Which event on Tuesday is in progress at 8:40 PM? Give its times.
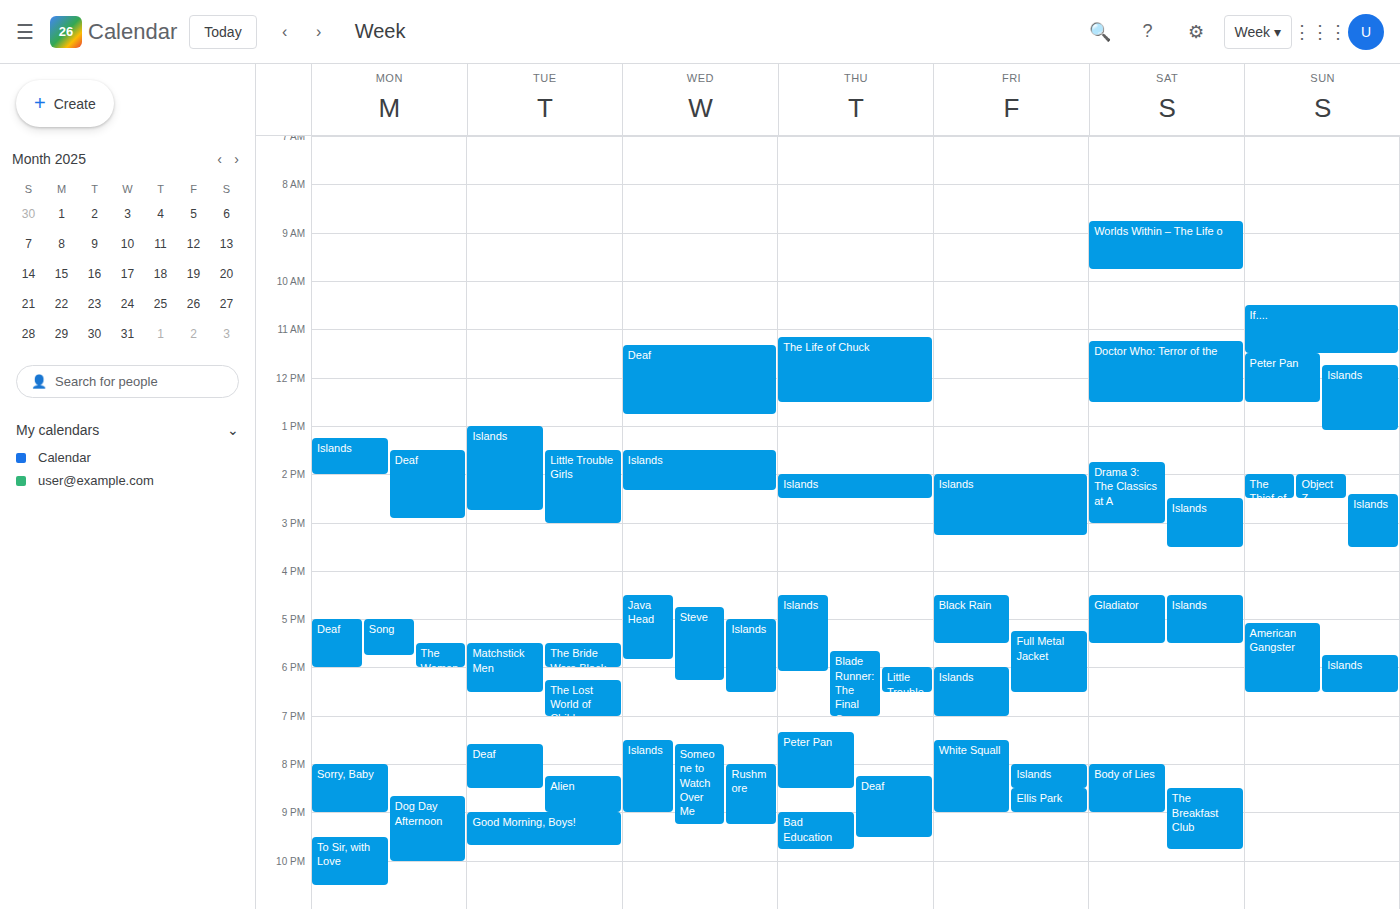
"Alien", 8:15 PM to 9:00 PM